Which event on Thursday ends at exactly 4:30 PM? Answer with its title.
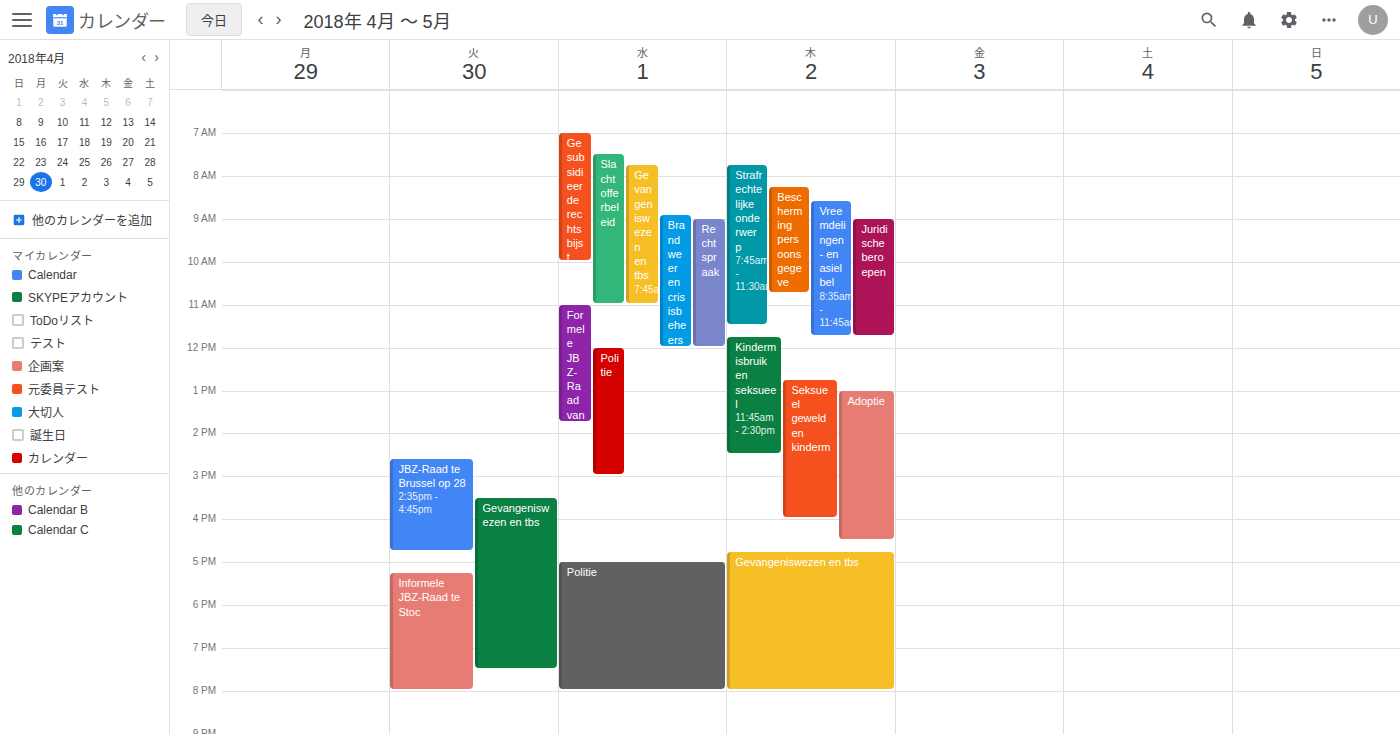
"Adoptie"